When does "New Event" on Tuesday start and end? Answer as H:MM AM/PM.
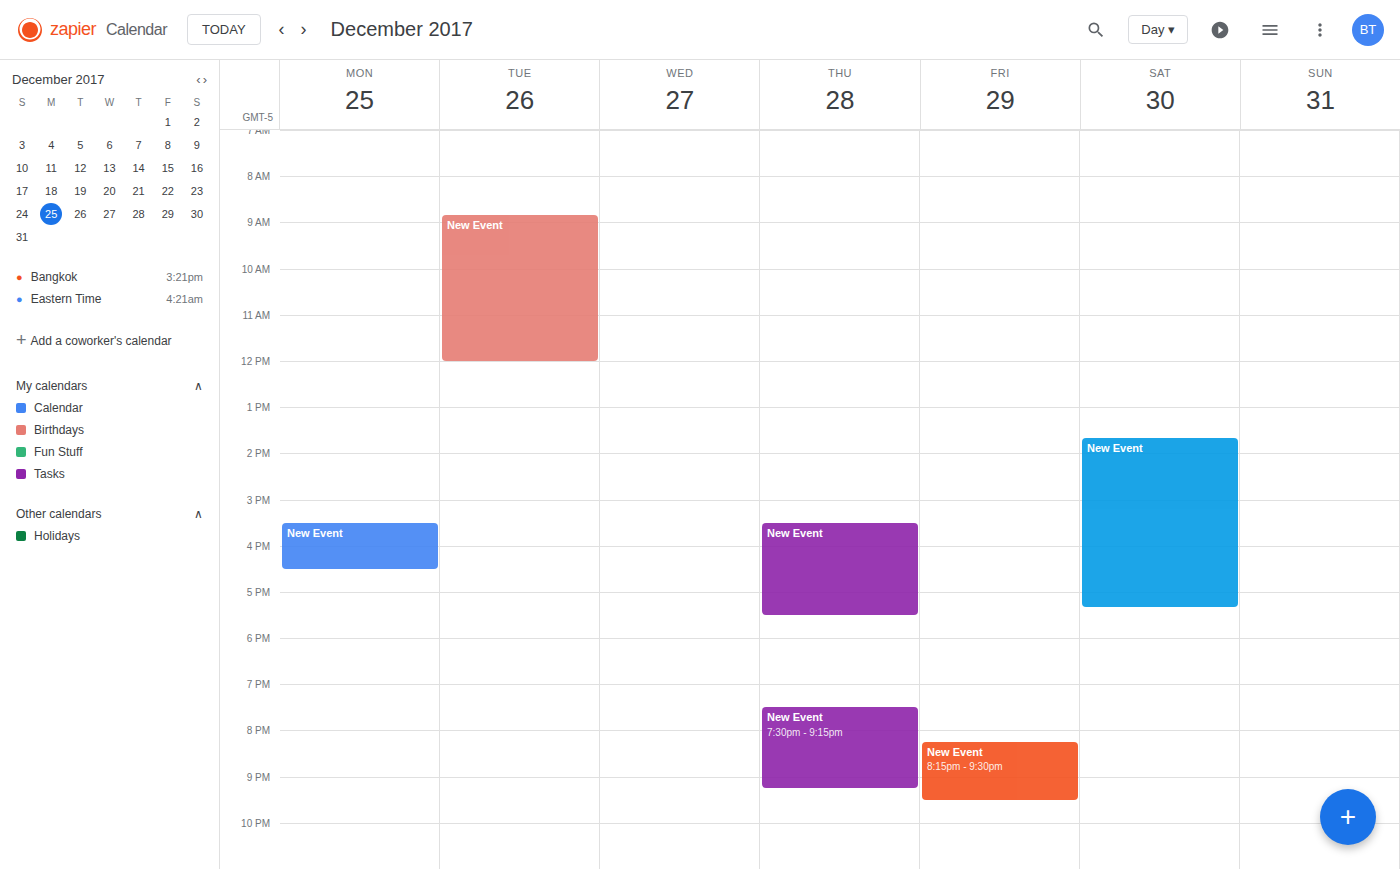
8:50 AM to 12:00 PM